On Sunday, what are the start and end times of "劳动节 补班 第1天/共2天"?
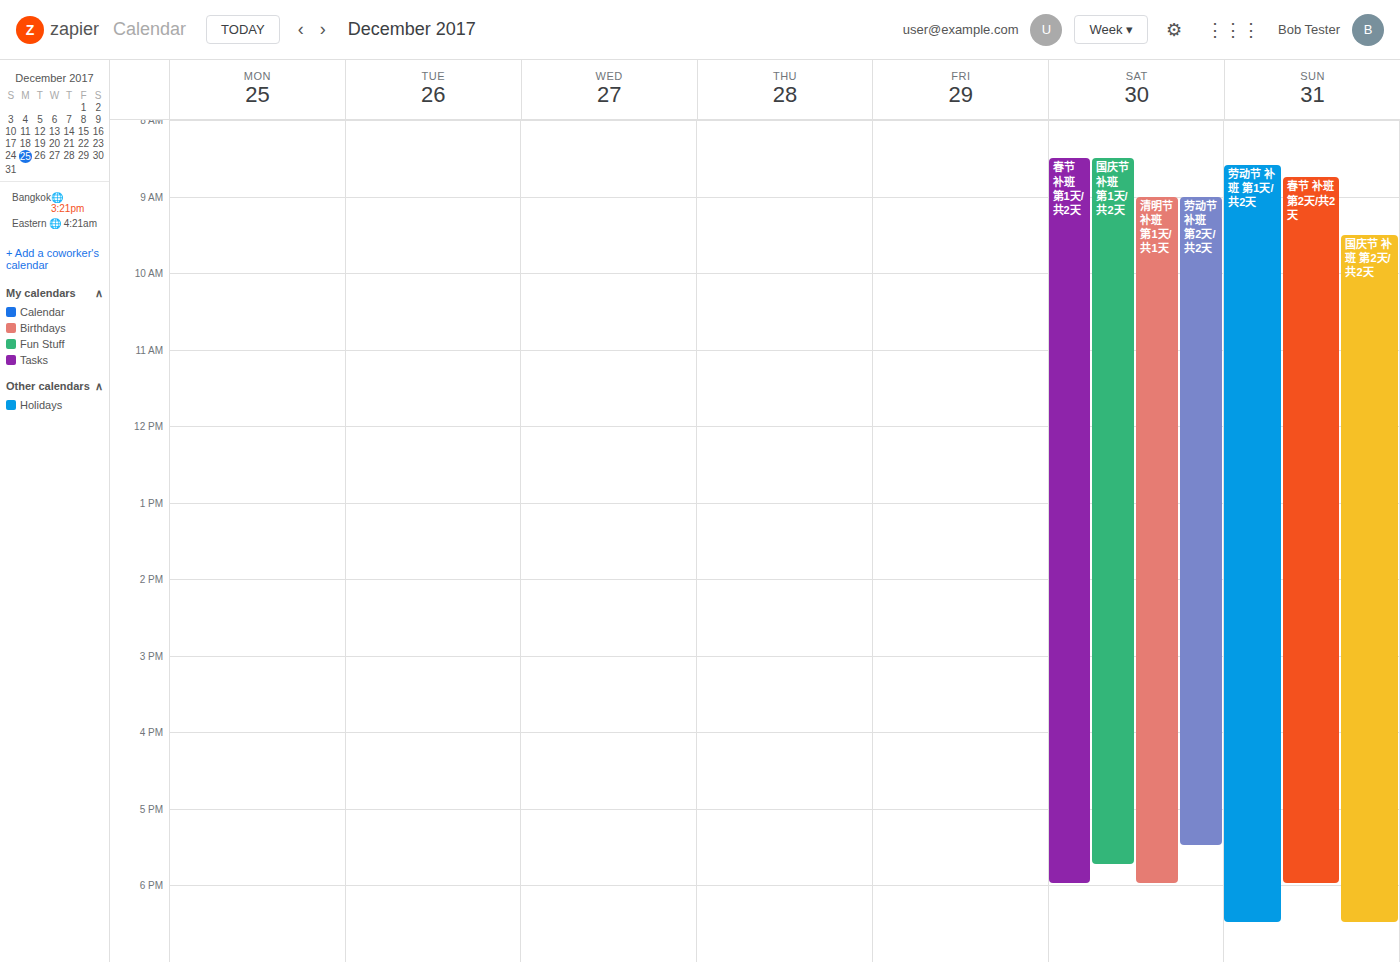
8:35 AM to 6:30 PM